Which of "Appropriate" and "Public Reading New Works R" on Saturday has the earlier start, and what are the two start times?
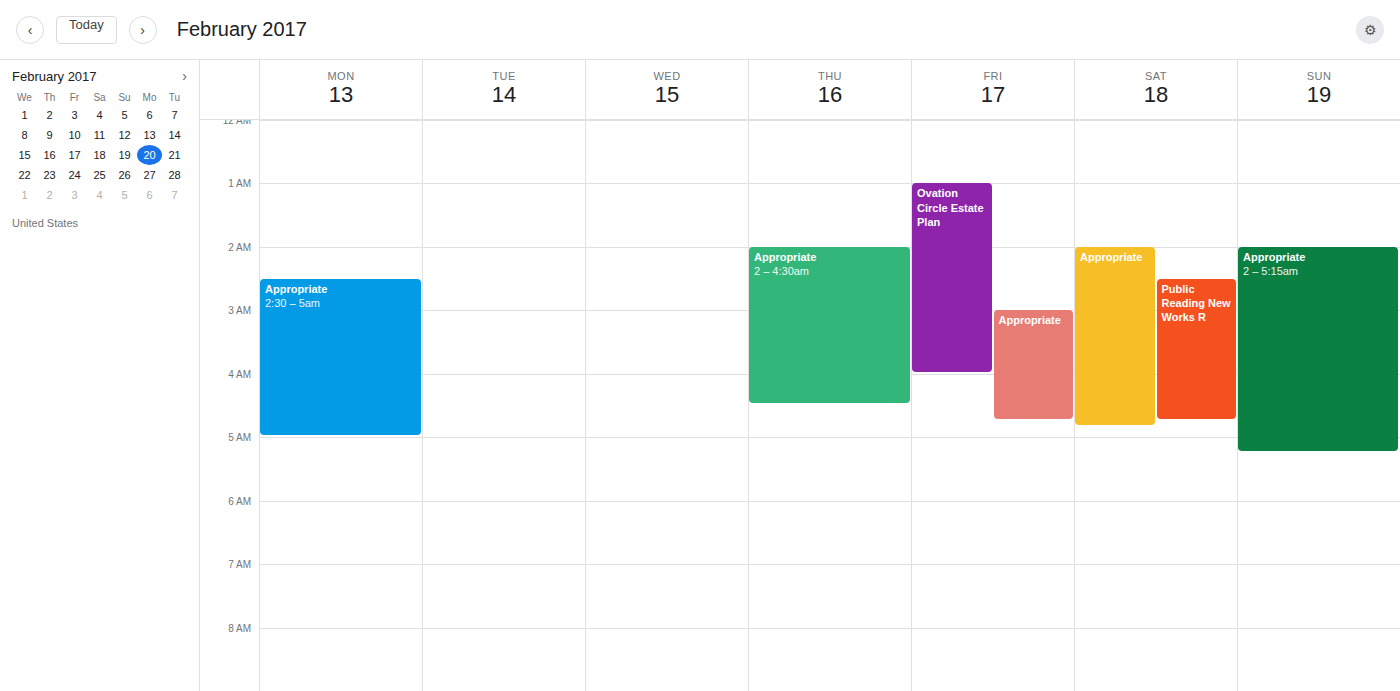
"Appropriate" 2:00 AM; "Public Reading New Works R" 2:30 AM.